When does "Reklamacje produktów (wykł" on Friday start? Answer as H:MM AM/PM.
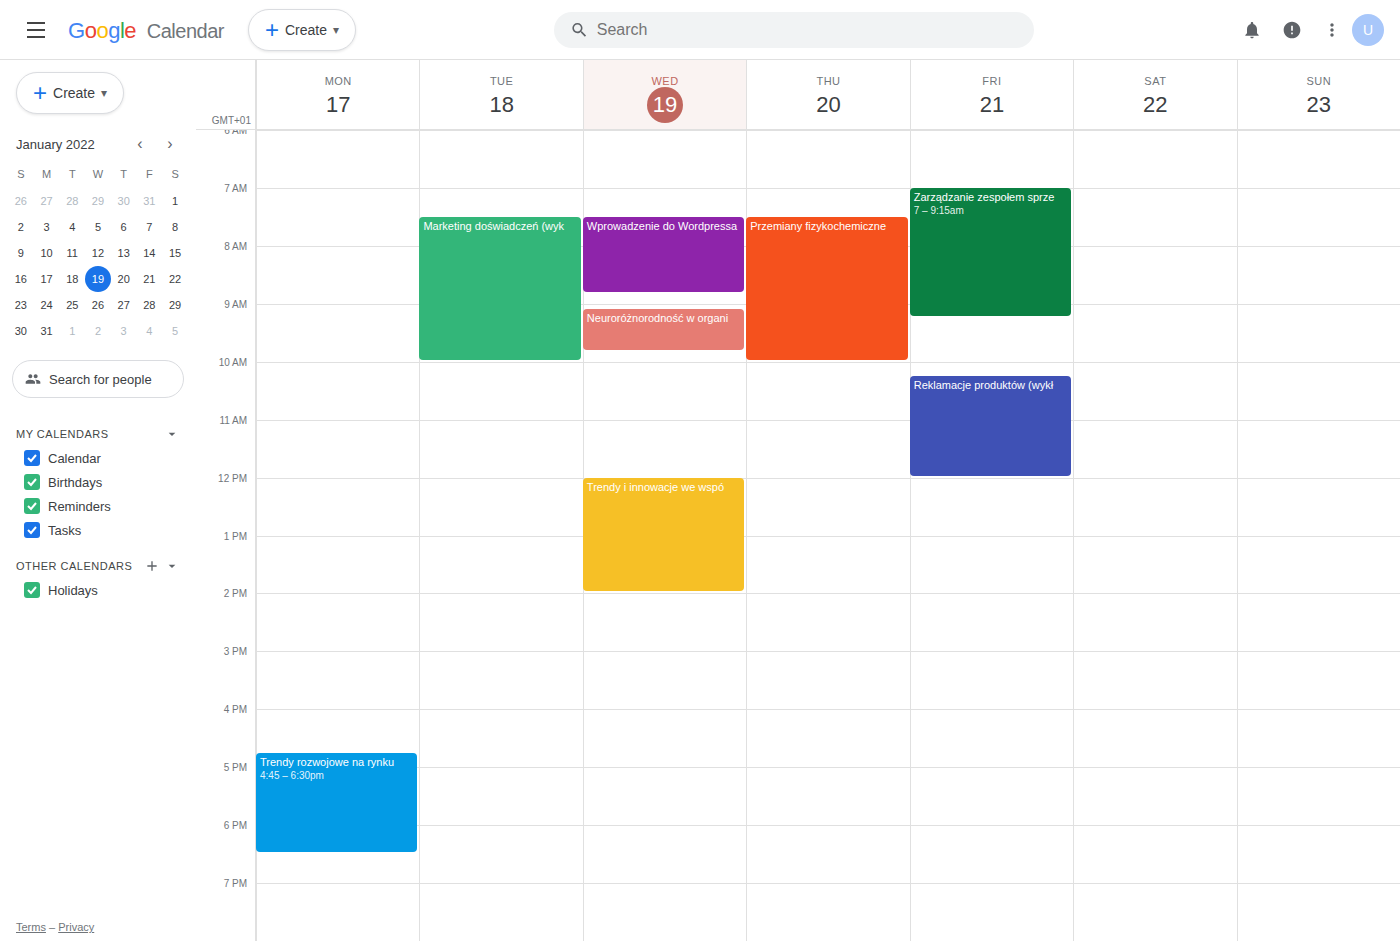
10:15 AM